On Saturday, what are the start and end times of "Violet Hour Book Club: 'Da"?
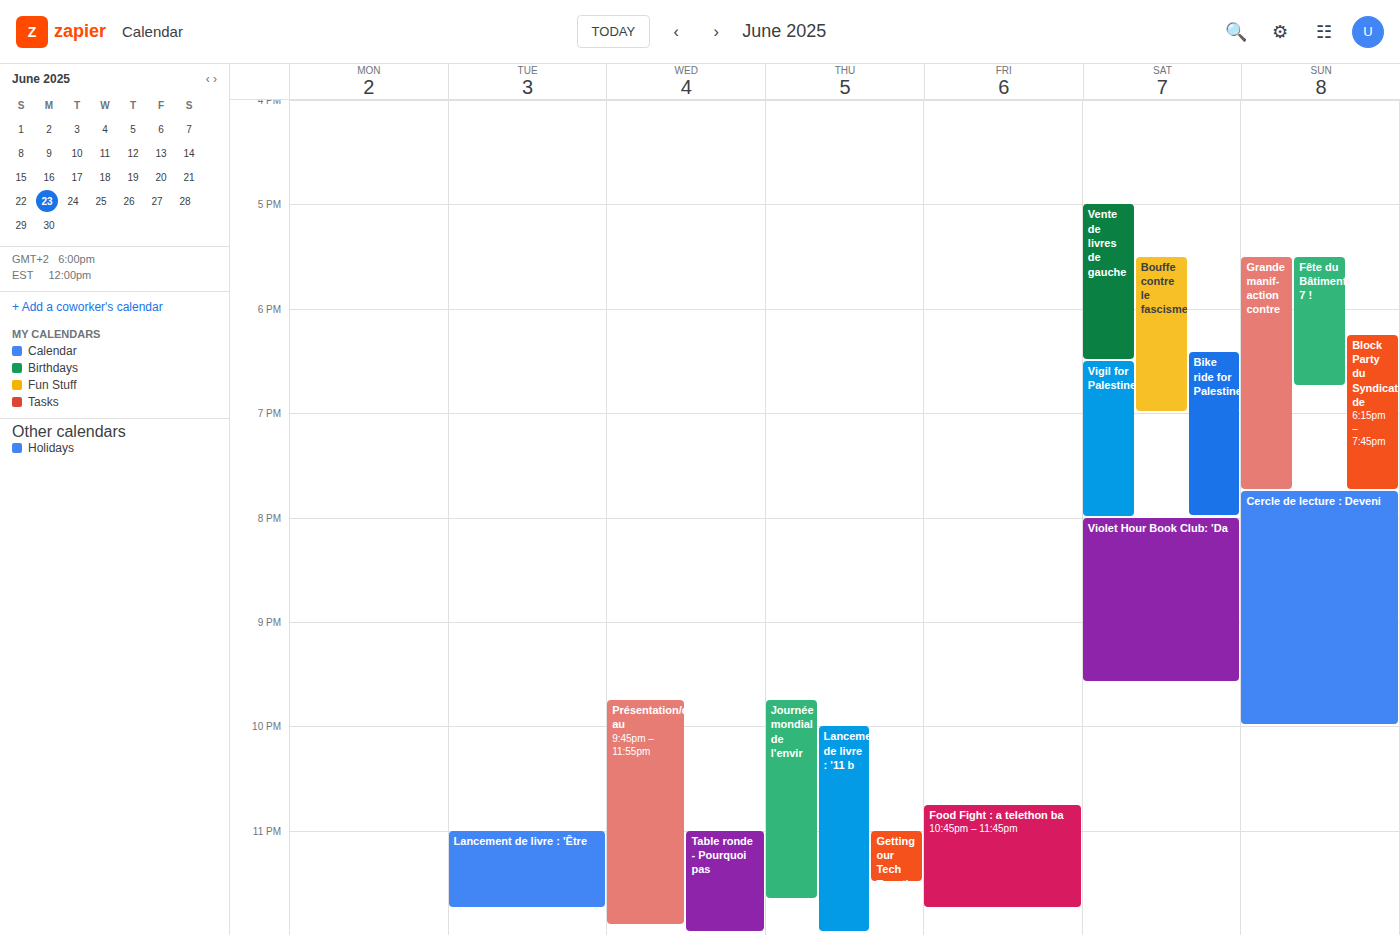
8:00 PM to 9:35 PM